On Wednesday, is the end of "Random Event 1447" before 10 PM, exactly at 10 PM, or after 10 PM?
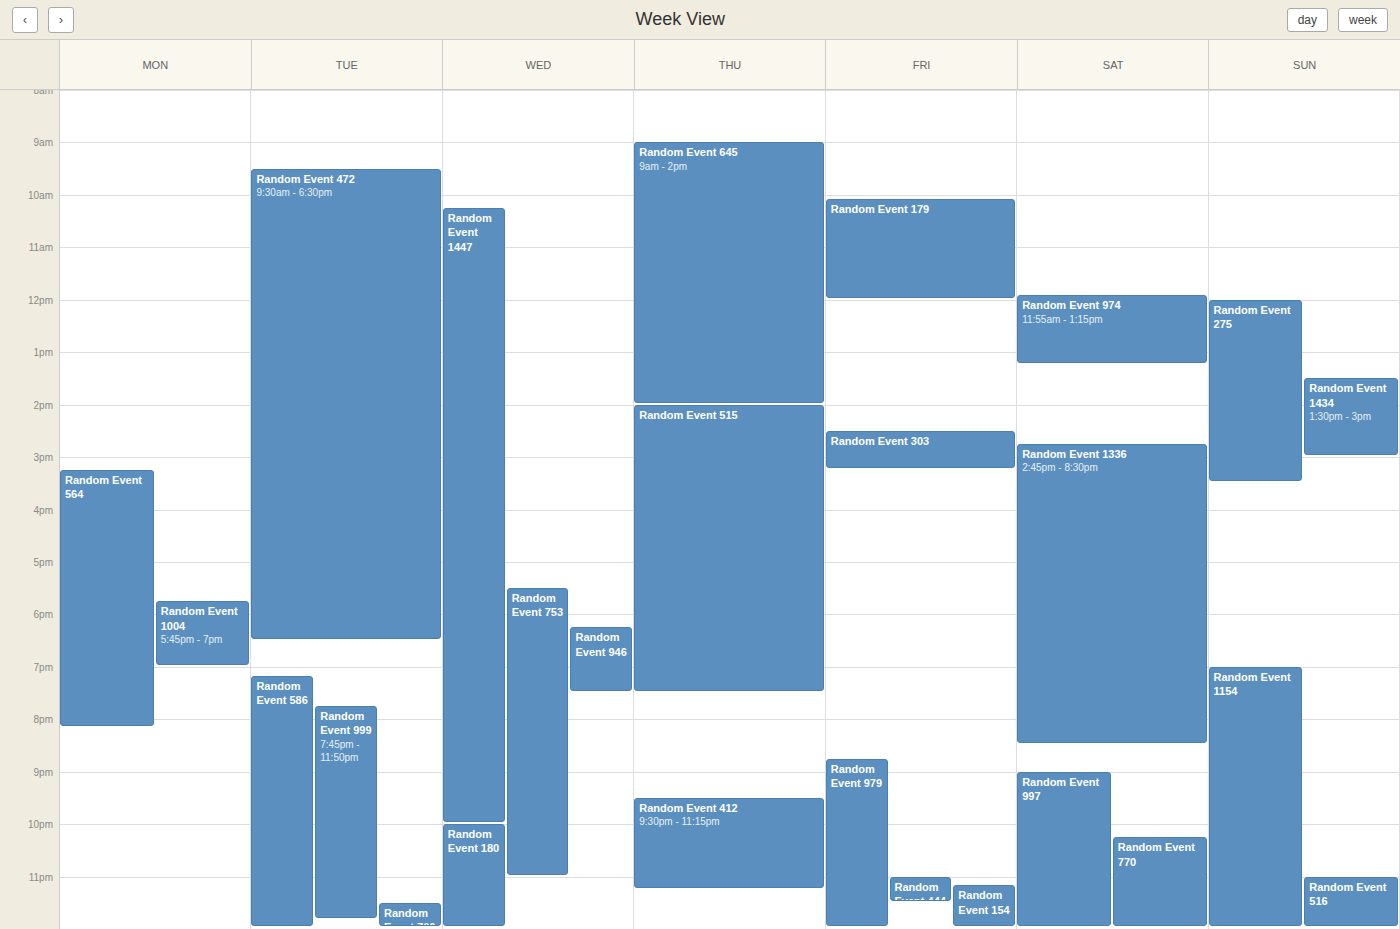
10:00 PM -- exactly at 10 PM, on the 10 PM line.